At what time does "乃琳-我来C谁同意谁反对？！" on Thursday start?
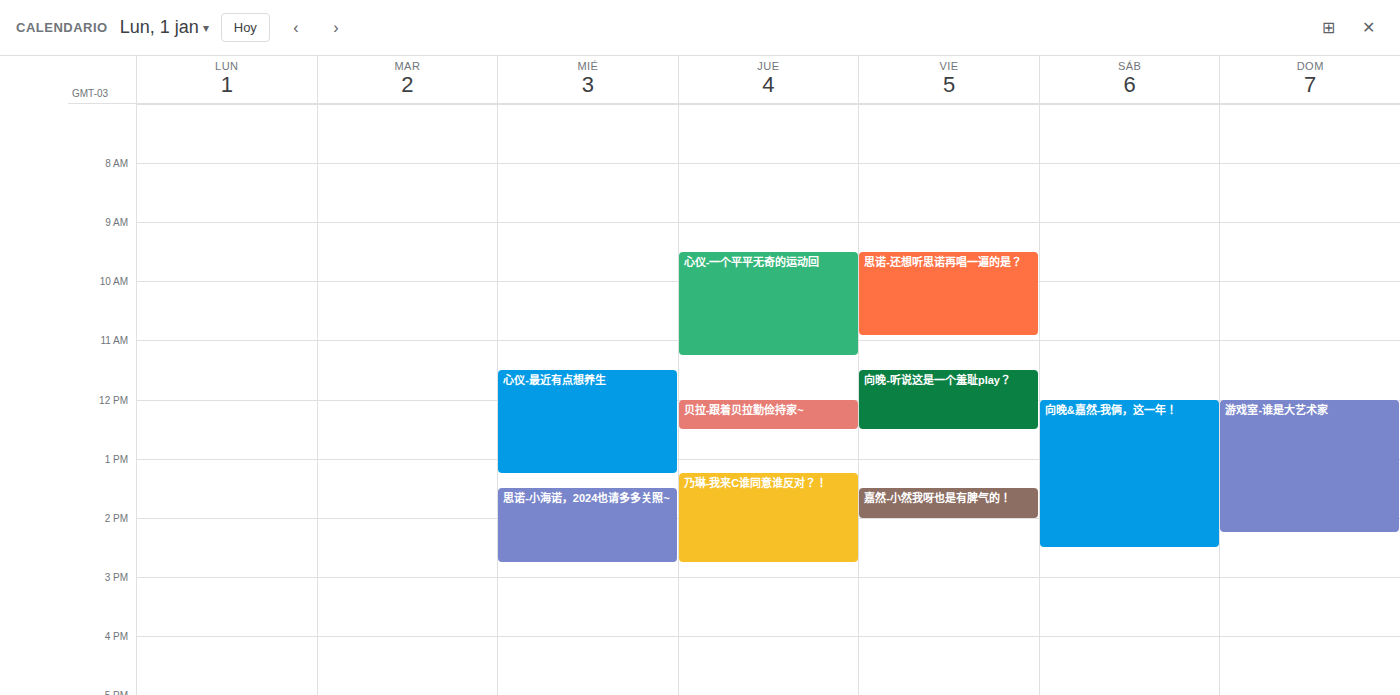
1:15 PM